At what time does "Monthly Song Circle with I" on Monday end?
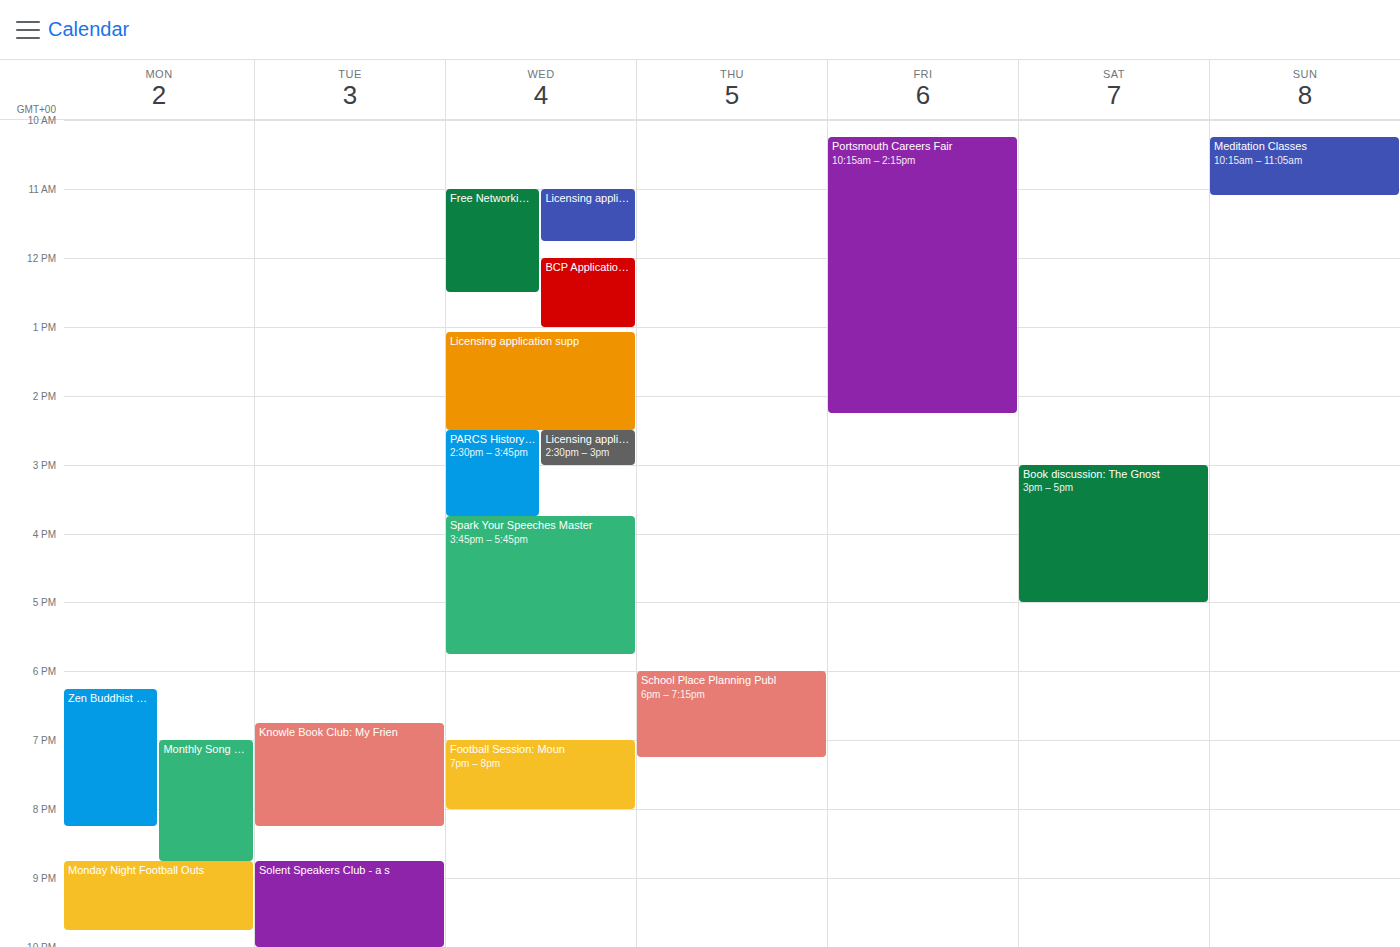
20:45